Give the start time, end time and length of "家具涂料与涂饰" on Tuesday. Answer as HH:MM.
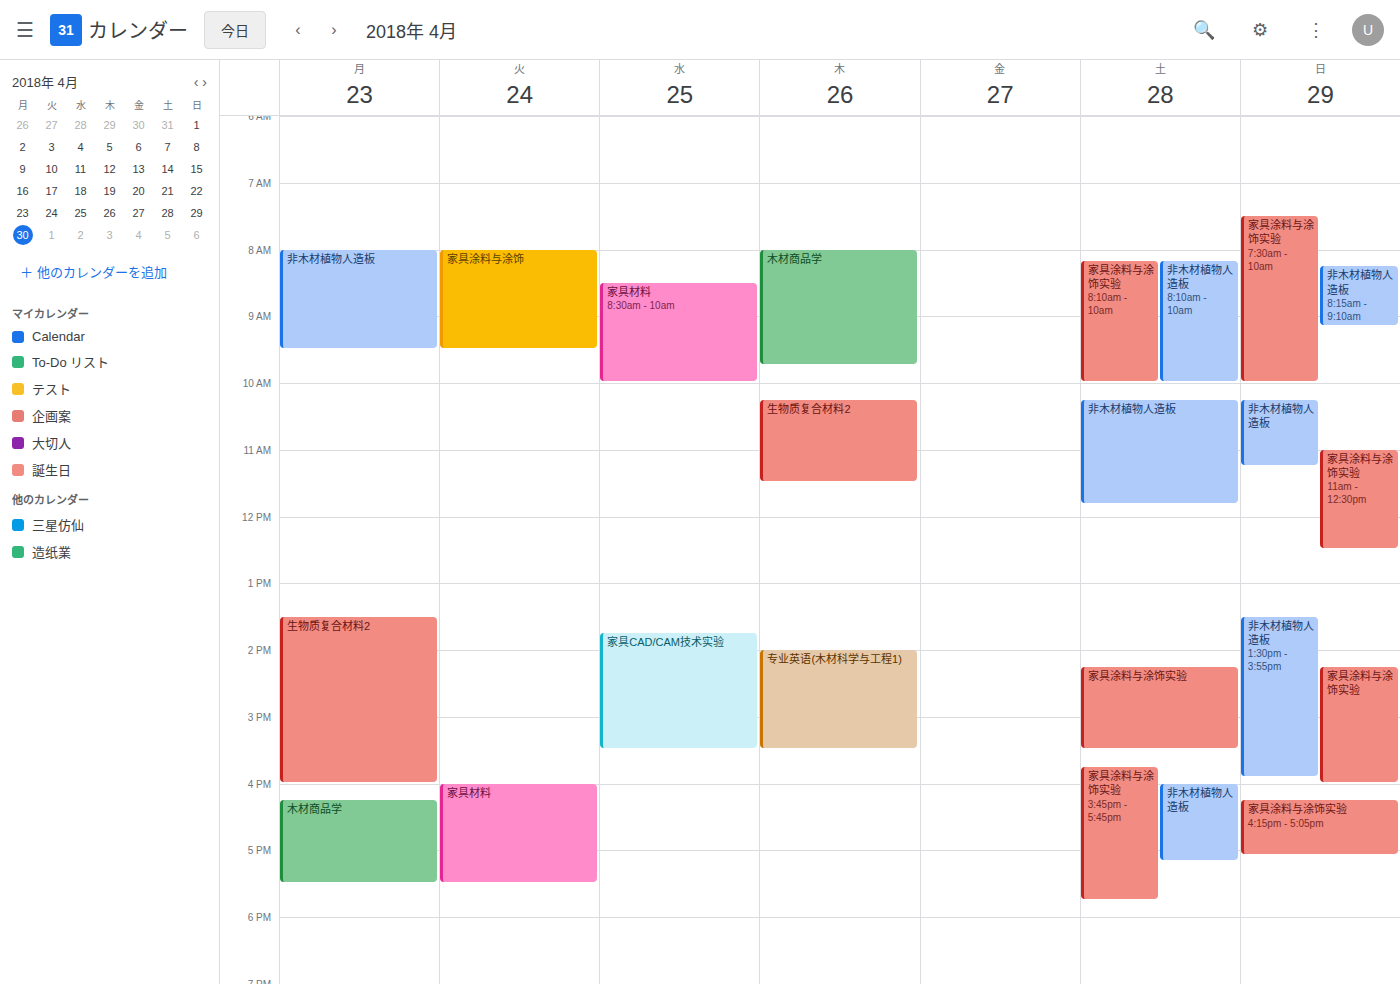
08:00 to 09:30, 1 hour 30 minutes